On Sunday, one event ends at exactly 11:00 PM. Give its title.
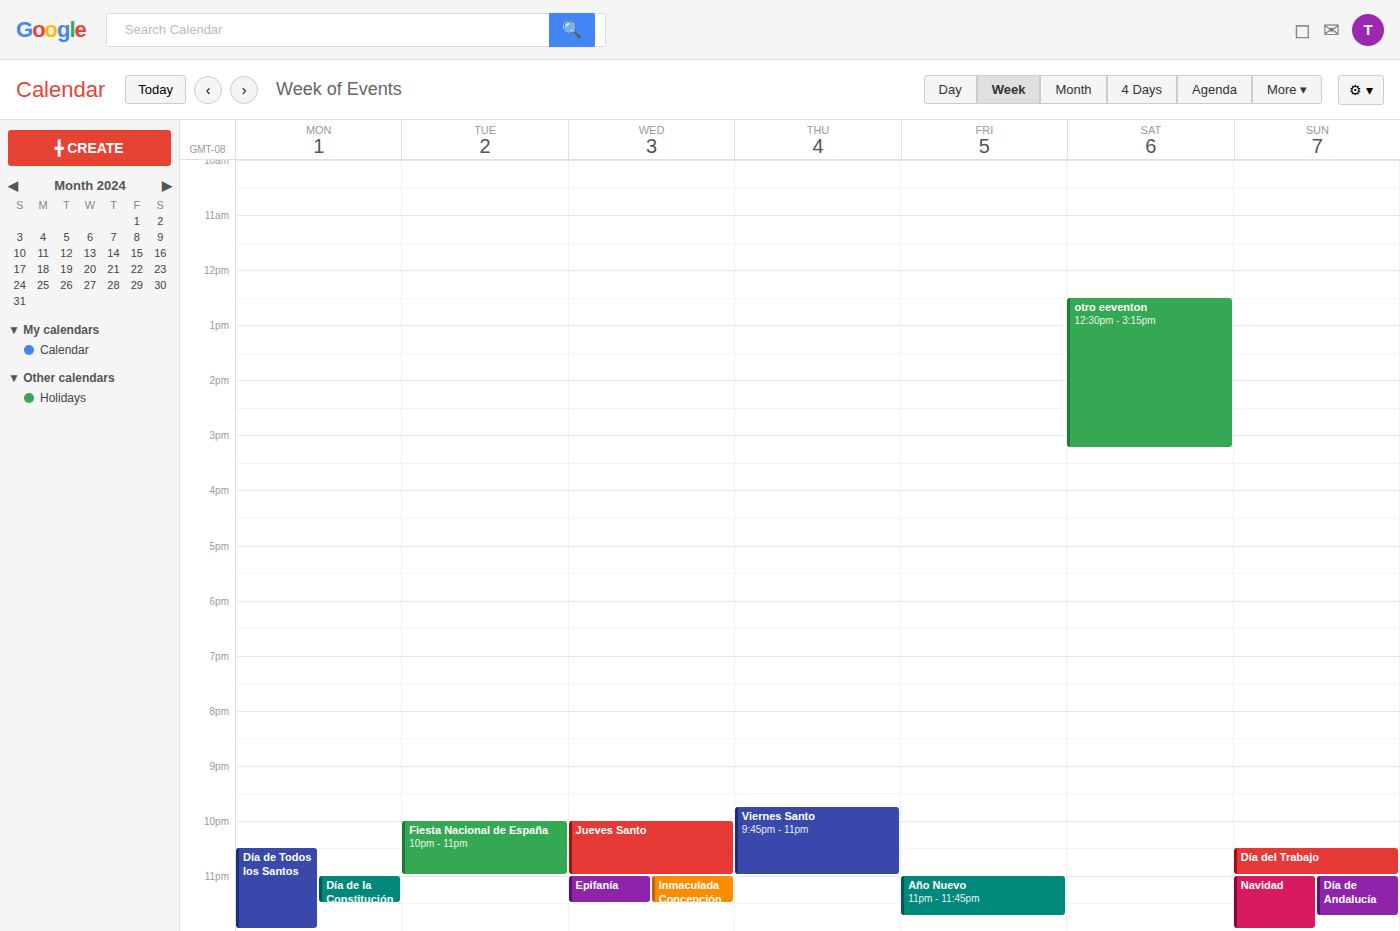
"Día del Trabajo"